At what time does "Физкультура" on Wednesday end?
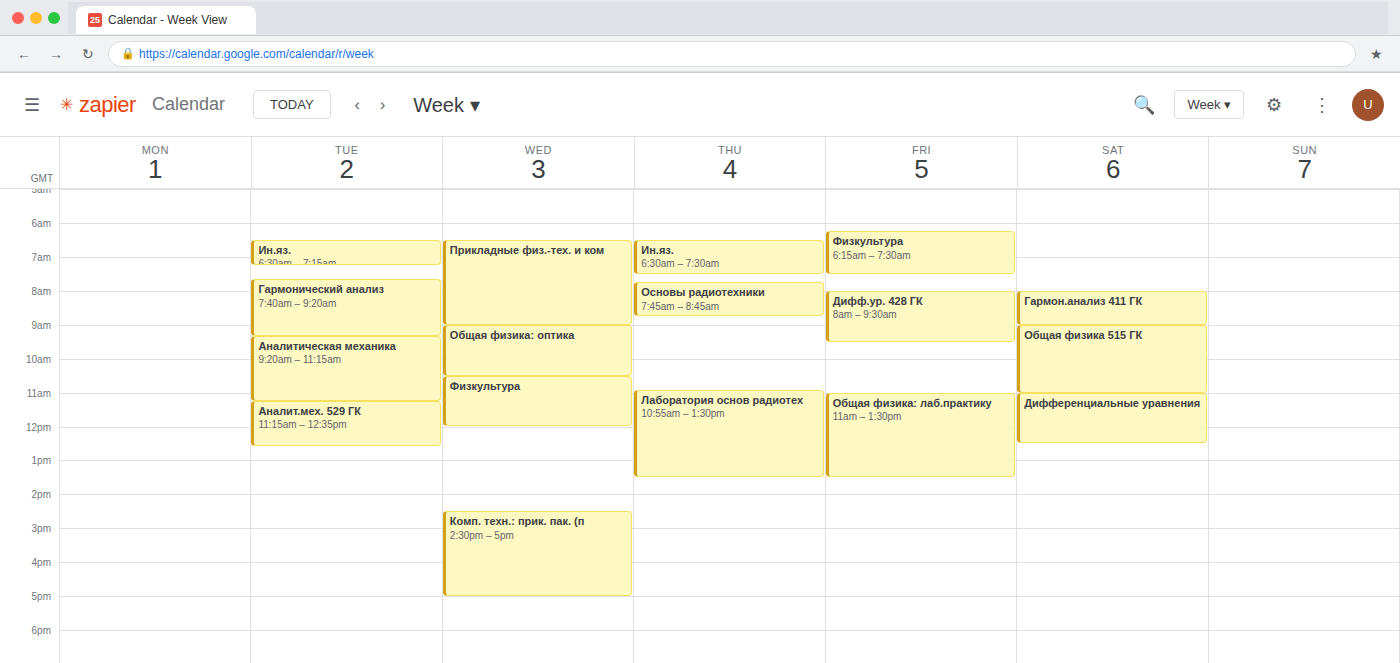
12:00